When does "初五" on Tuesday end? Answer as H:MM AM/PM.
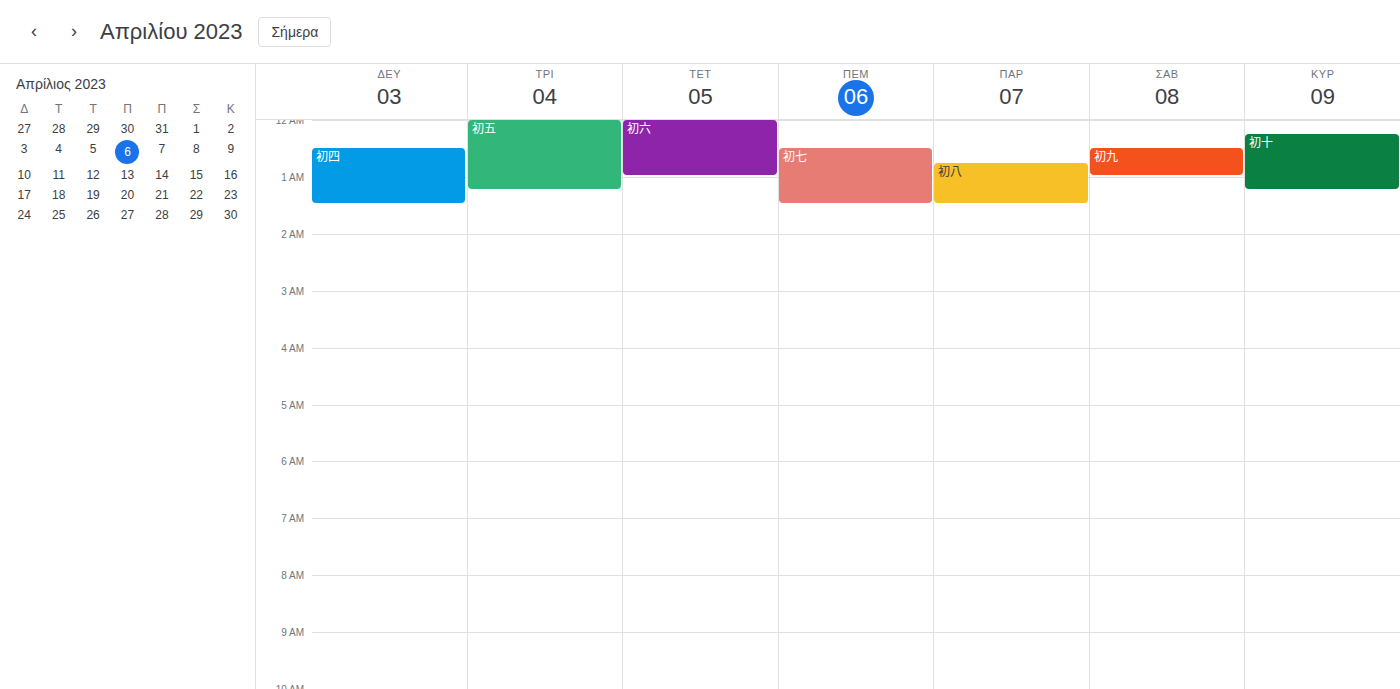
1:15 AM